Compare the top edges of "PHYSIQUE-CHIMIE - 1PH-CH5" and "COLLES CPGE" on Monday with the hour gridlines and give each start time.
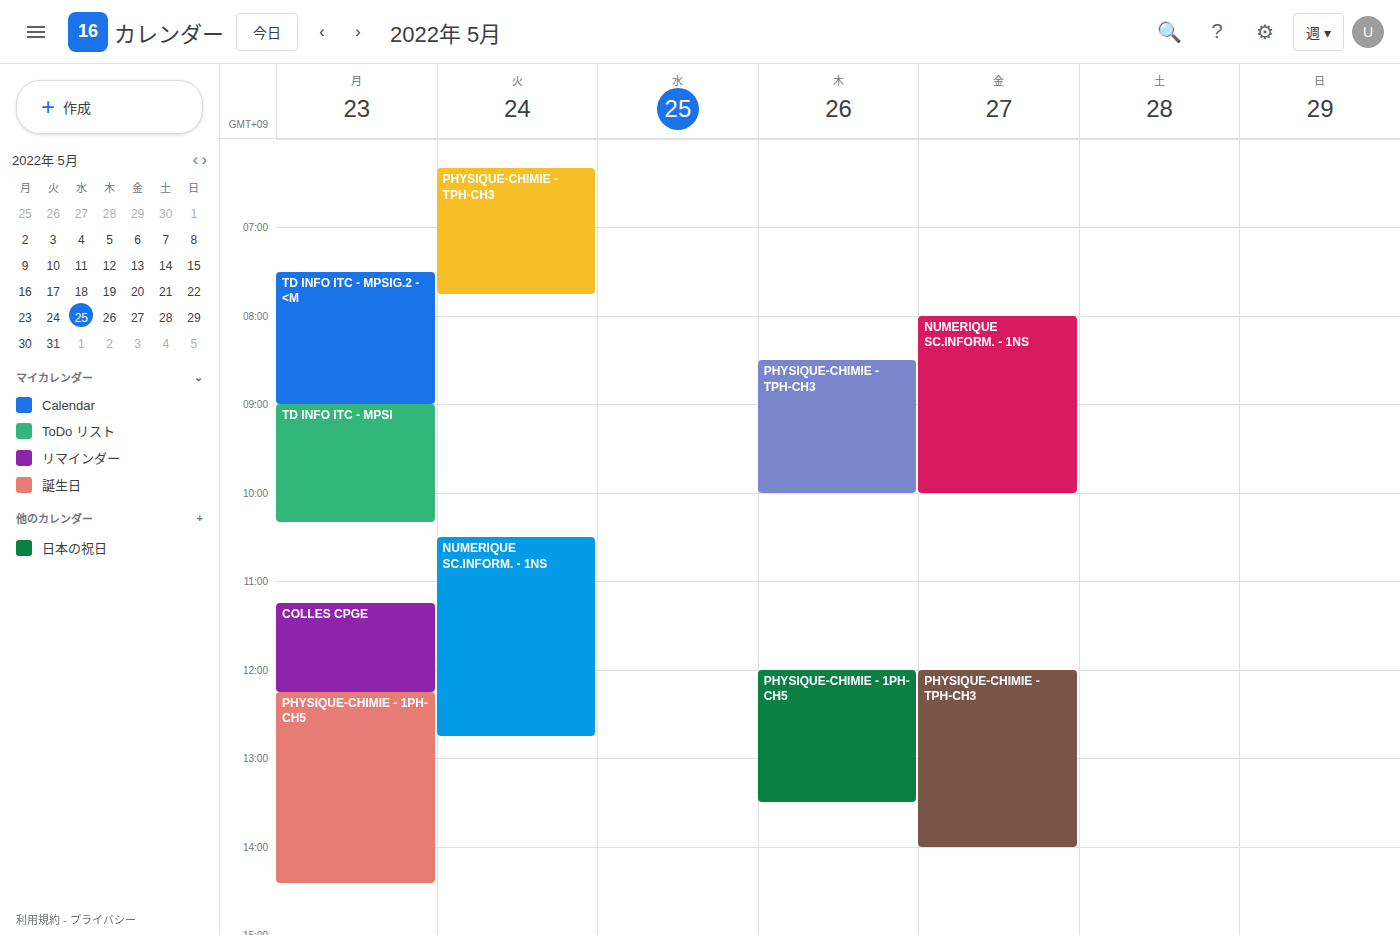
"PHYSIQUE-CHIMIE - 1PH-CH5": 12:15, neither: a quarter of the way from the 12:00 line to the 13:00 line. "COLLES CPGE": 11:15, neither: a quarter of the way from the 11:00 line to the 12:00 line.